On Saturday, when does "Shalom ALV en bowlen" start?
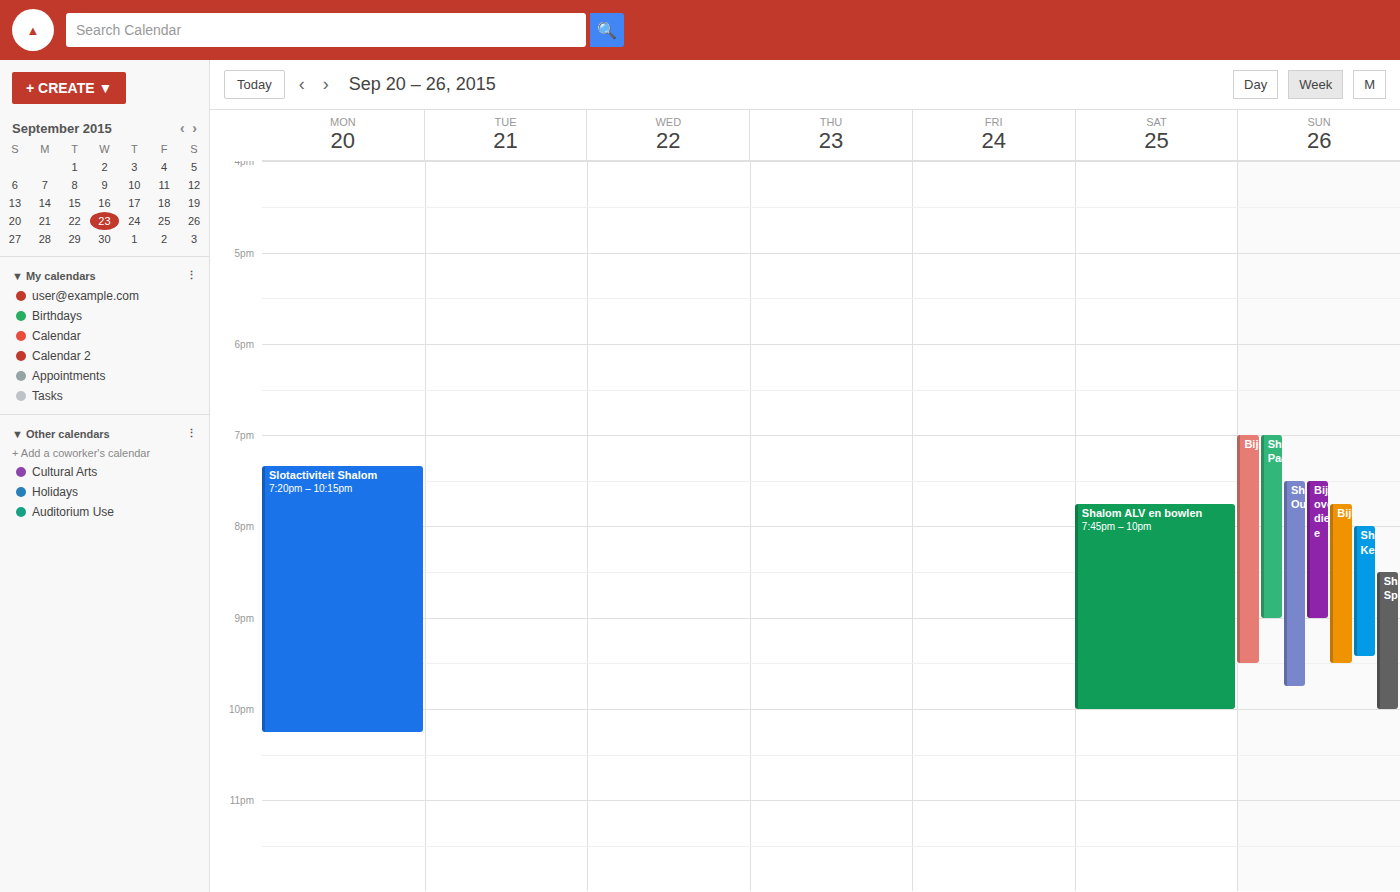
7:45 PM